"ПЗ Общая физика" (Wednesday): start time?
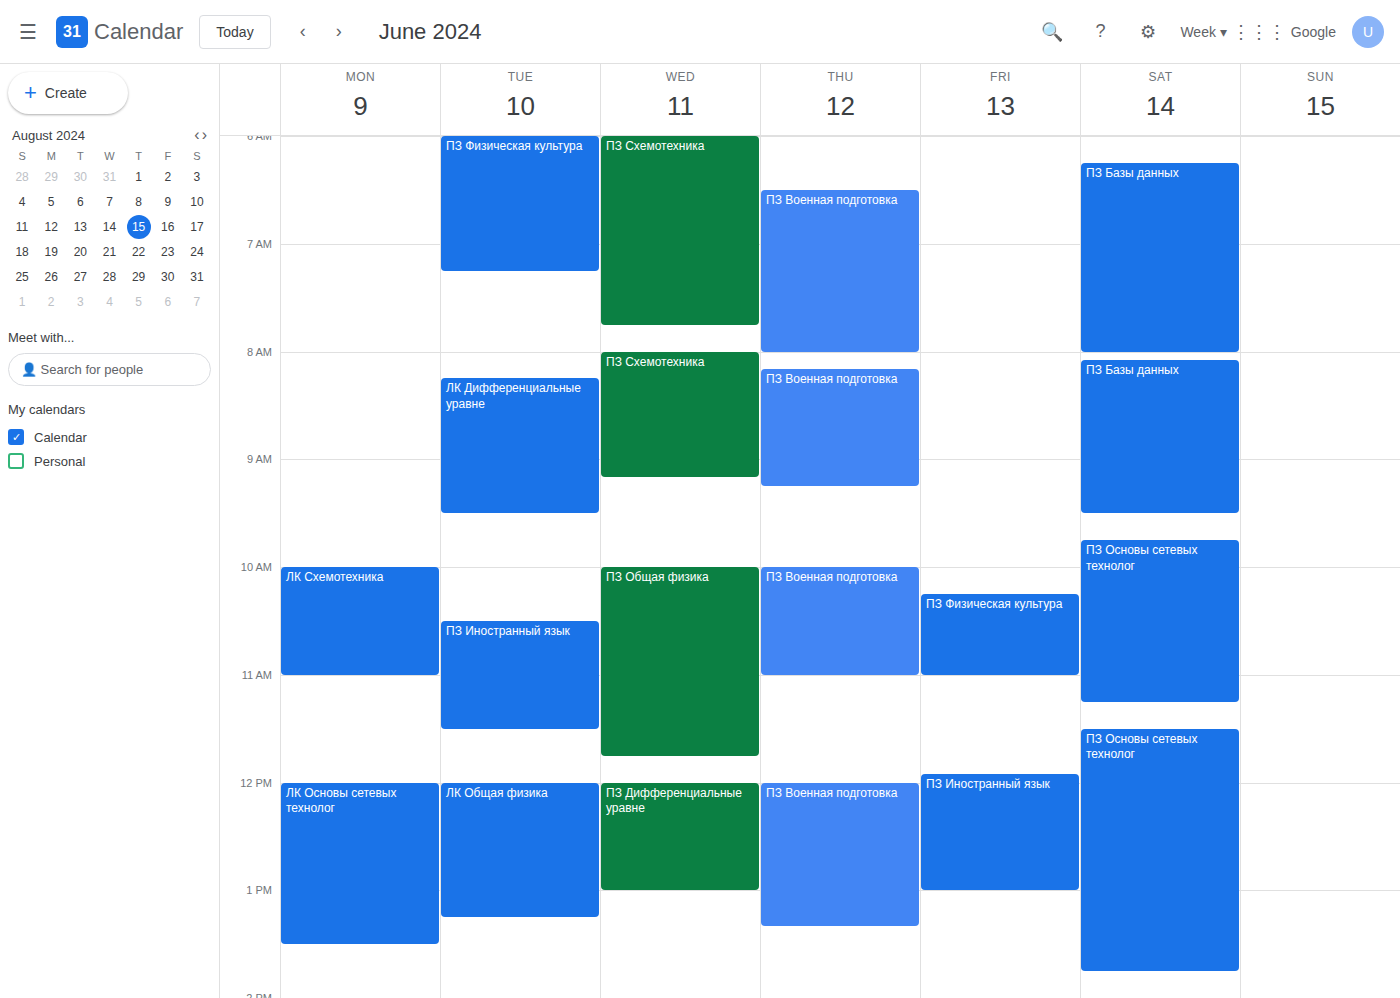
10:00 AM